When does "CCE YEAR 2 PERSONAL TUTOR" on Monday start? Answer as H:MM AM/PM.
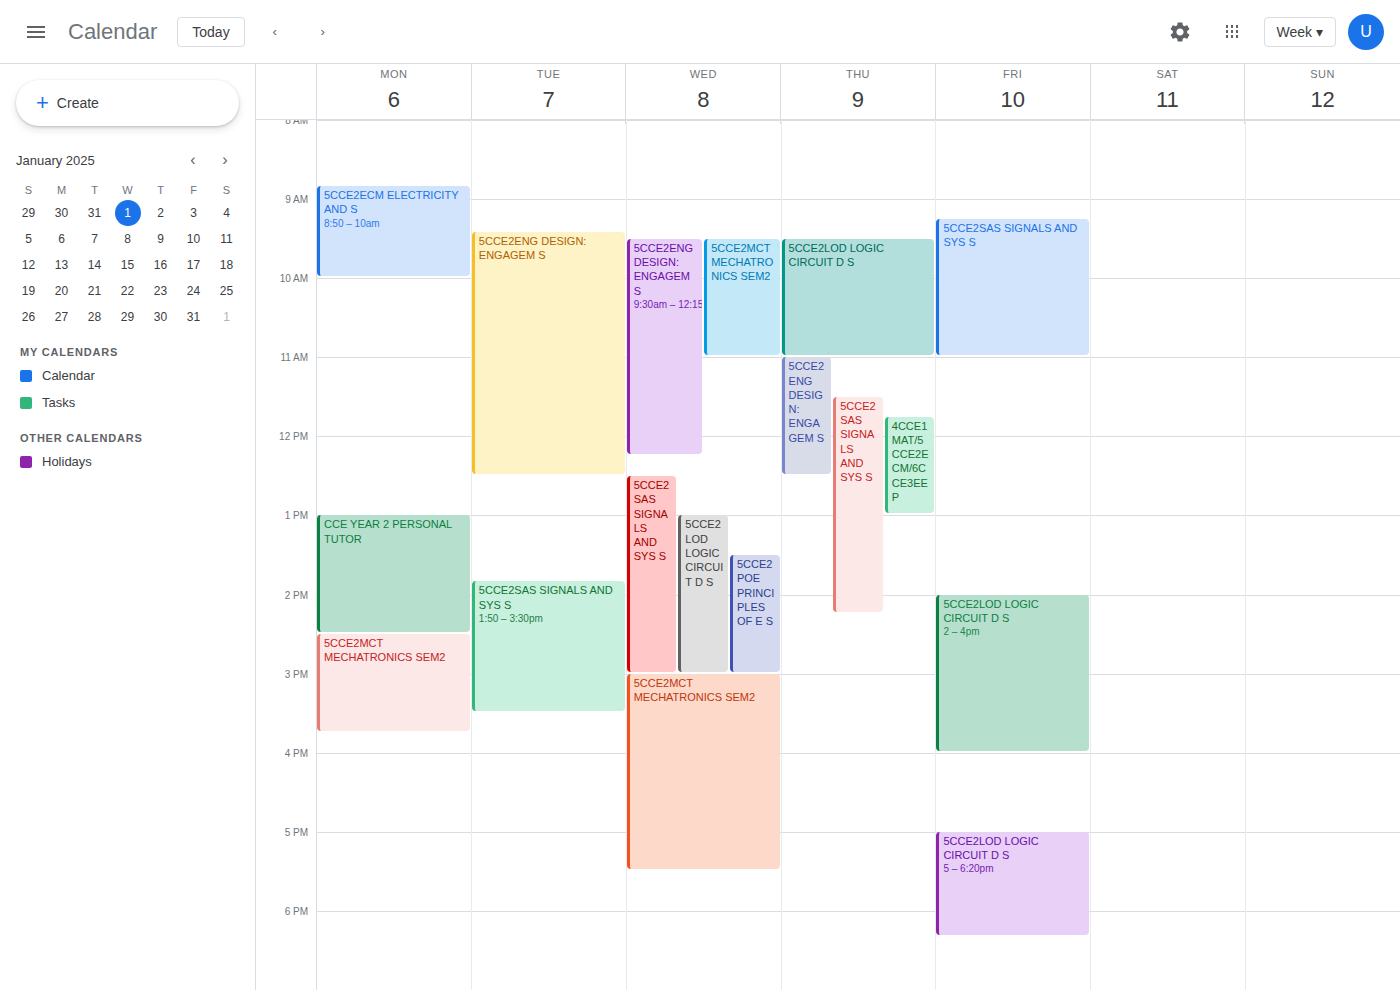
1:00 PM